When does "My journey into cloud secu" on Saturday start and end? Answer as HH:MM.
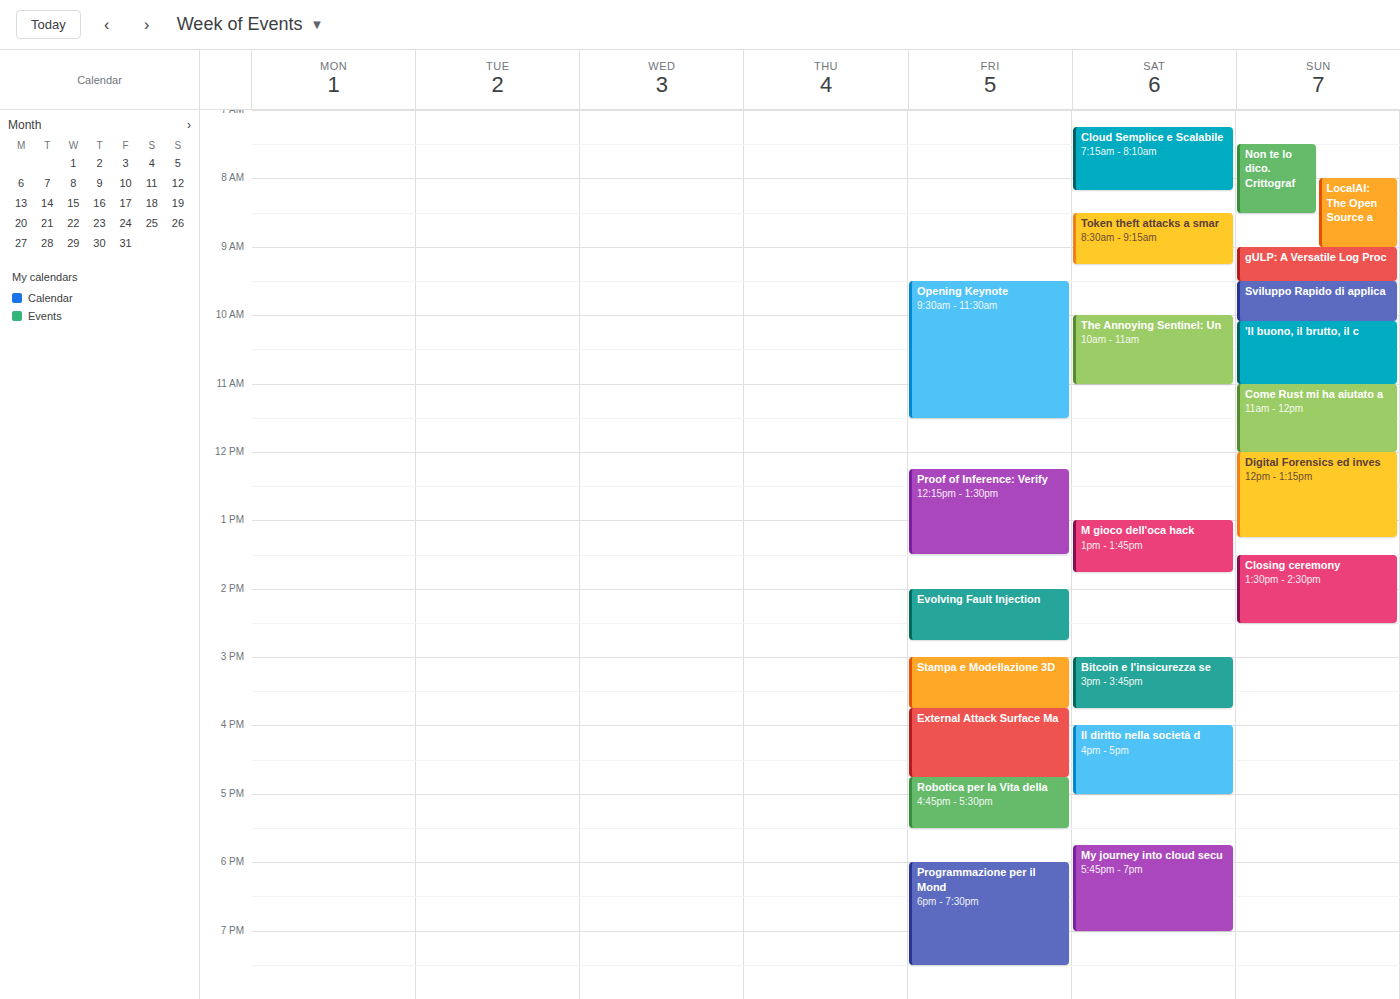
17:45 to 19:00